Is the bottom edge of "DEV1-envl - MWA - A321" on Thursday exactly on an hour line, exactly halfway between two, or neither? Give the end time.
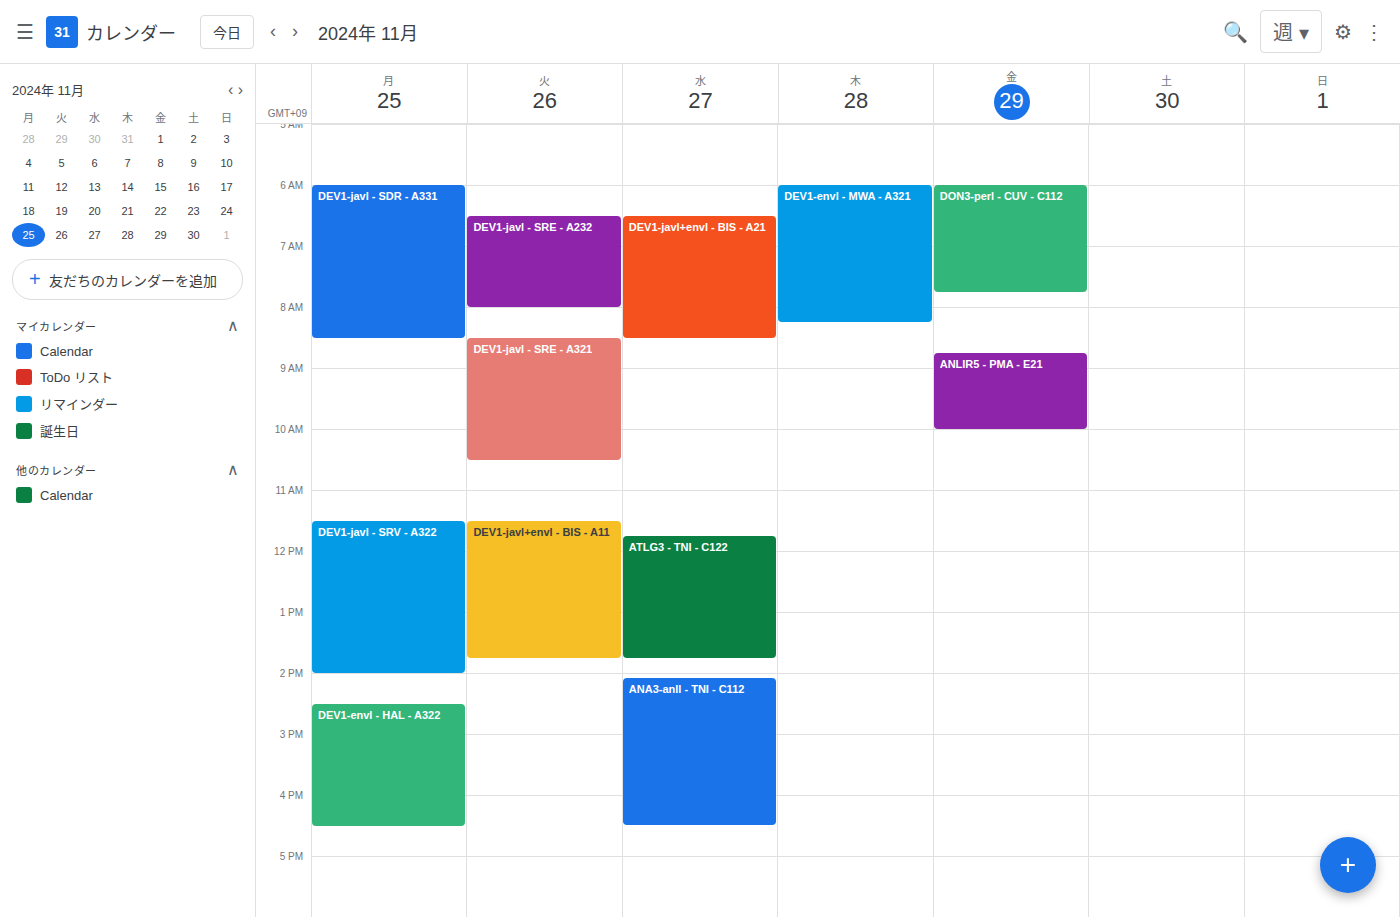
08:15 -- neither: a quarter of the way from the 08:00 line to the 09:00 line.